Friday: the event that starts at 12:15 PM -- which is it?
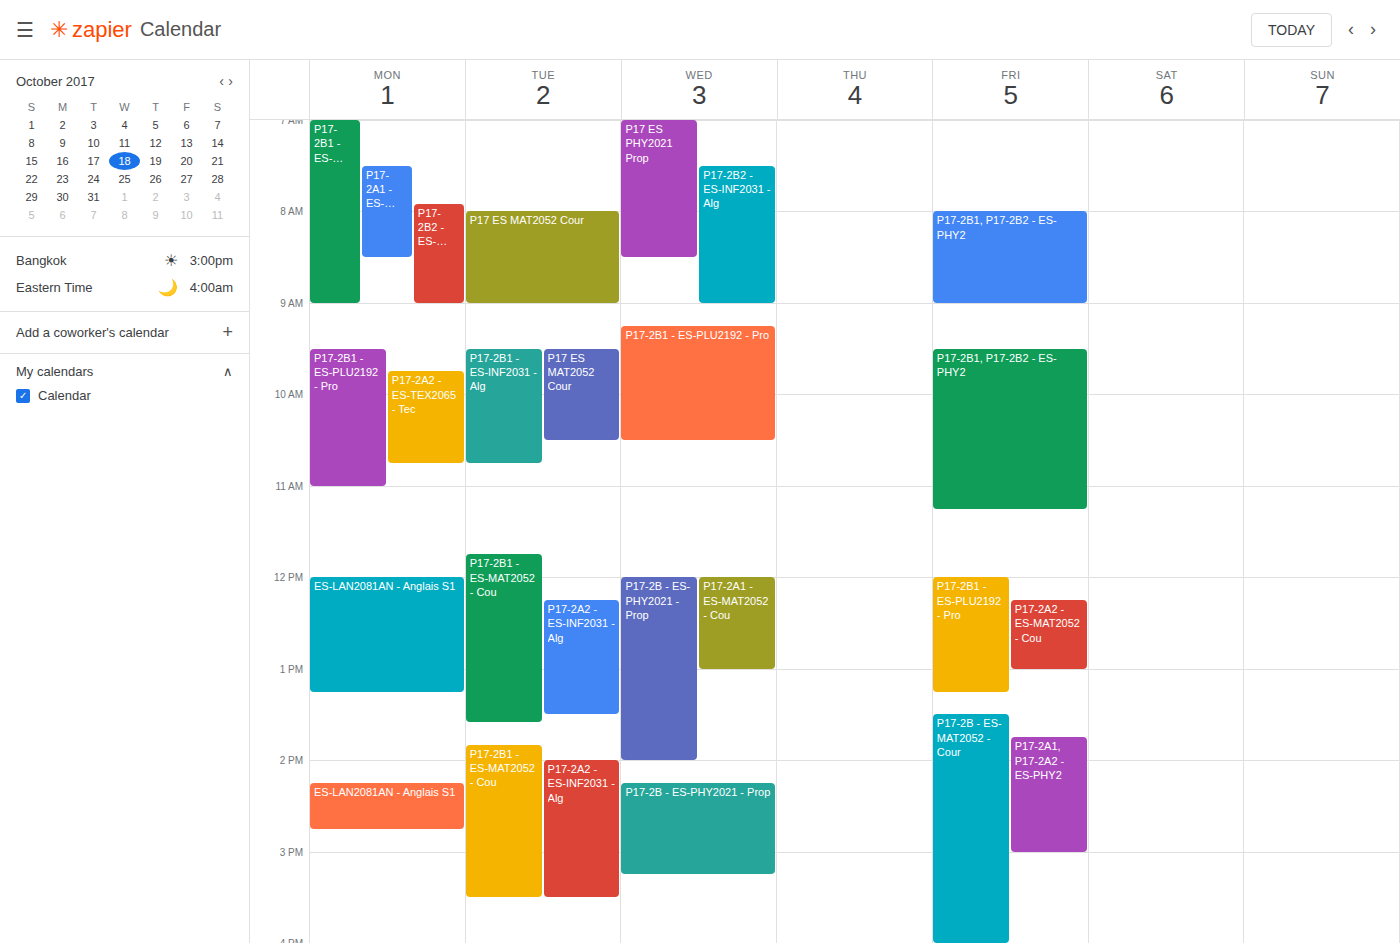
"P17-2A2 - ES-MAT2052 - Cou"